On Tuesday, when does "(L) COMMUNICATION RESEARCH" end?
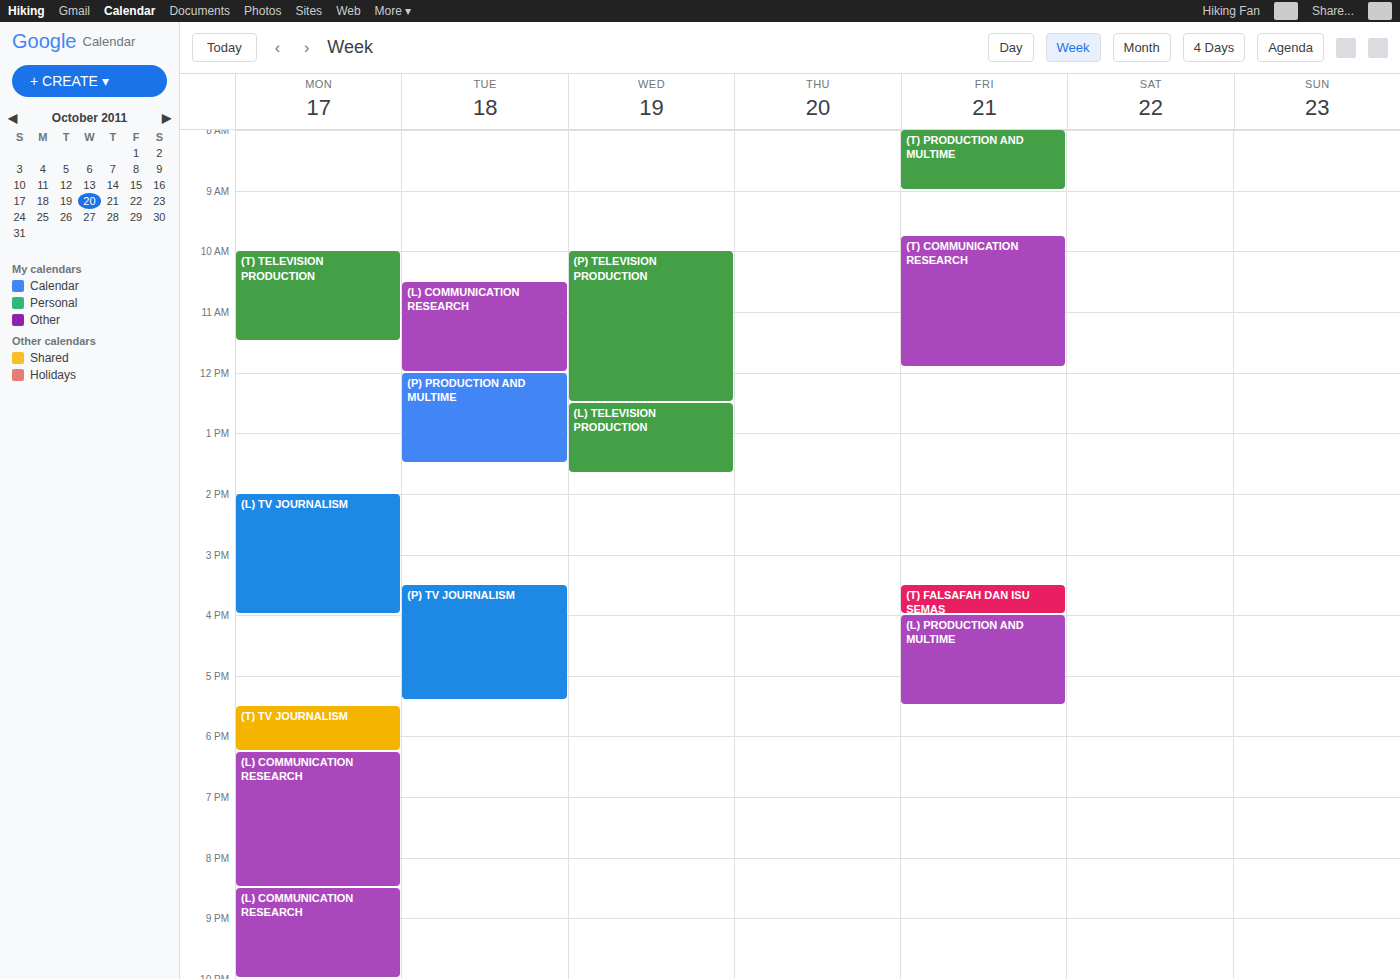
12:00 PM